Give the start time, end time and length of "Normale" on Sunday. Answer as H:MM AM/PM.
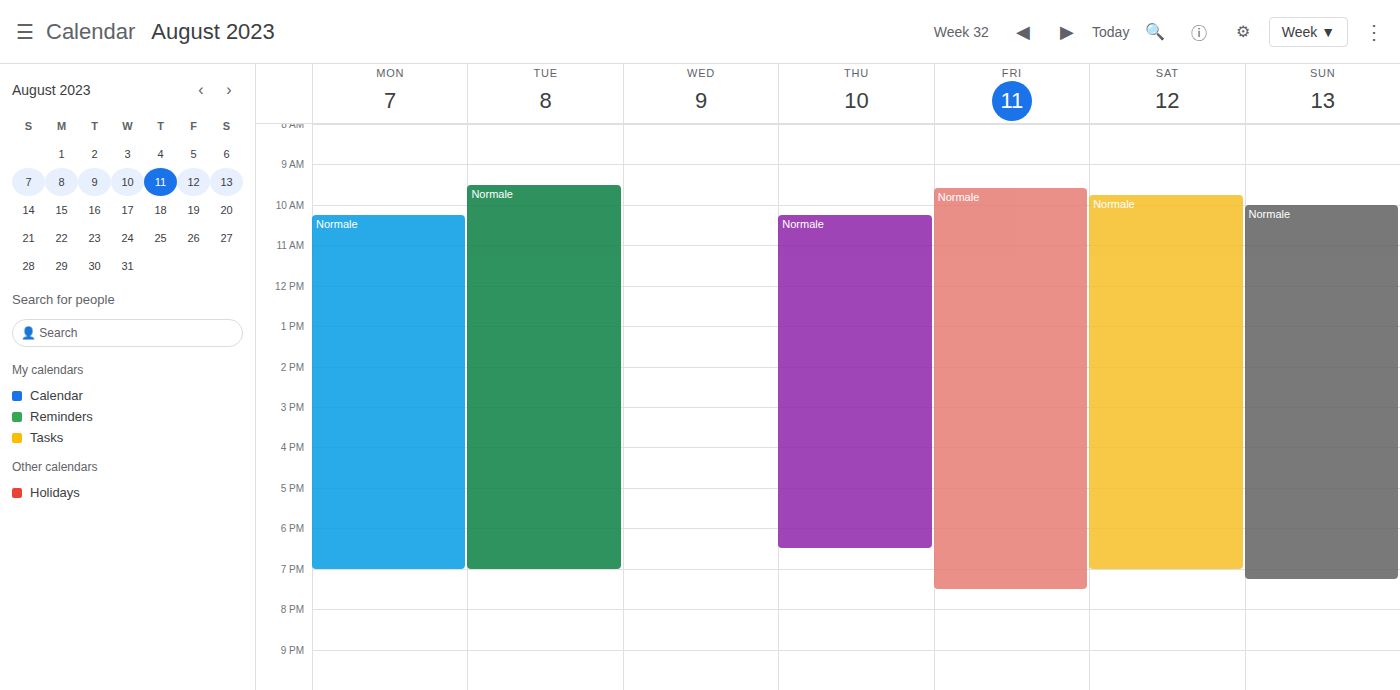
10:00 AM to 7:15 PM, 9 hours 15 minutes